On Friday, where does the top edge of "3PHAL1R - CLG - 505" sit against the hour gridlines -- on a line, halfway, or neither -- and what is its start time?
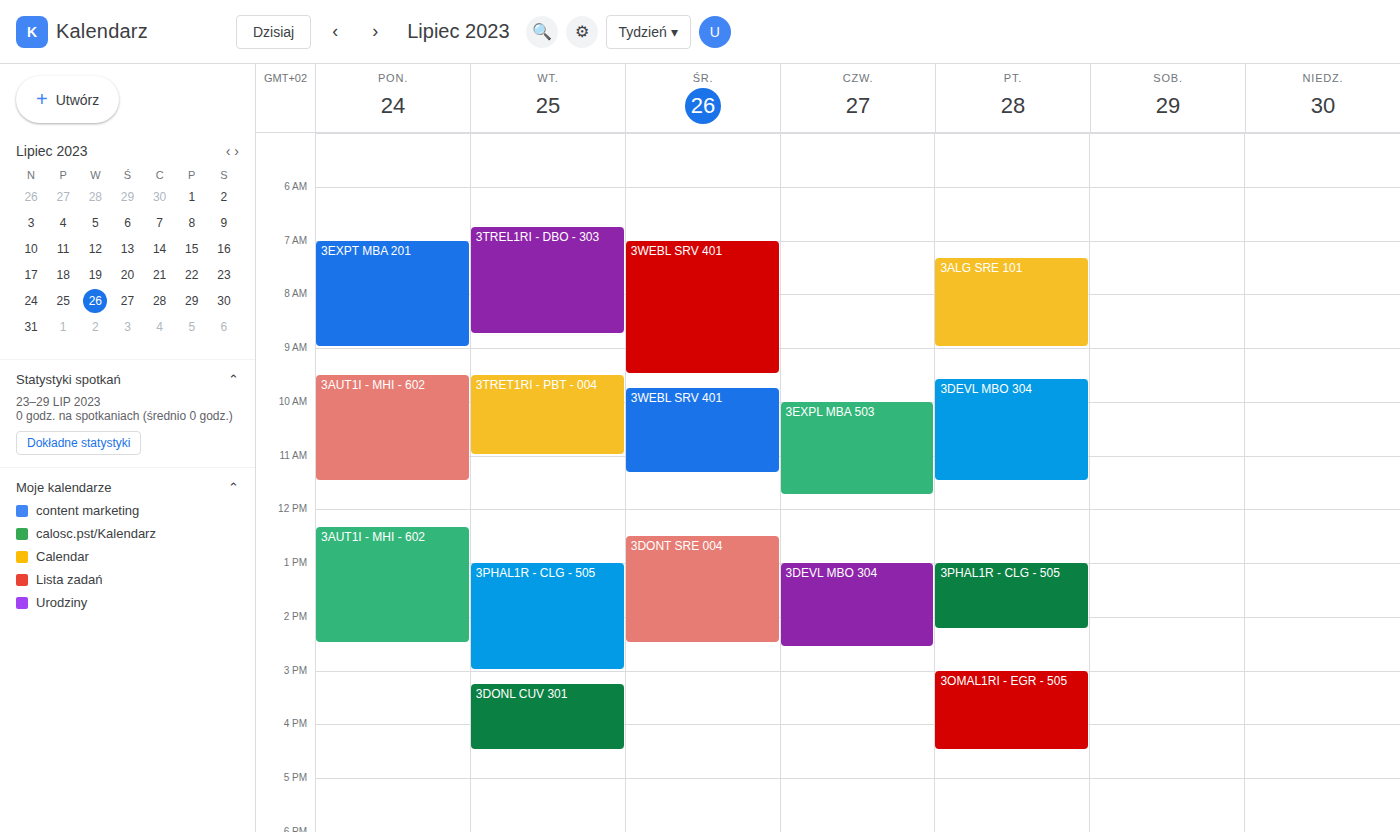
1:00 PM -- exactly on the 1 PM line.